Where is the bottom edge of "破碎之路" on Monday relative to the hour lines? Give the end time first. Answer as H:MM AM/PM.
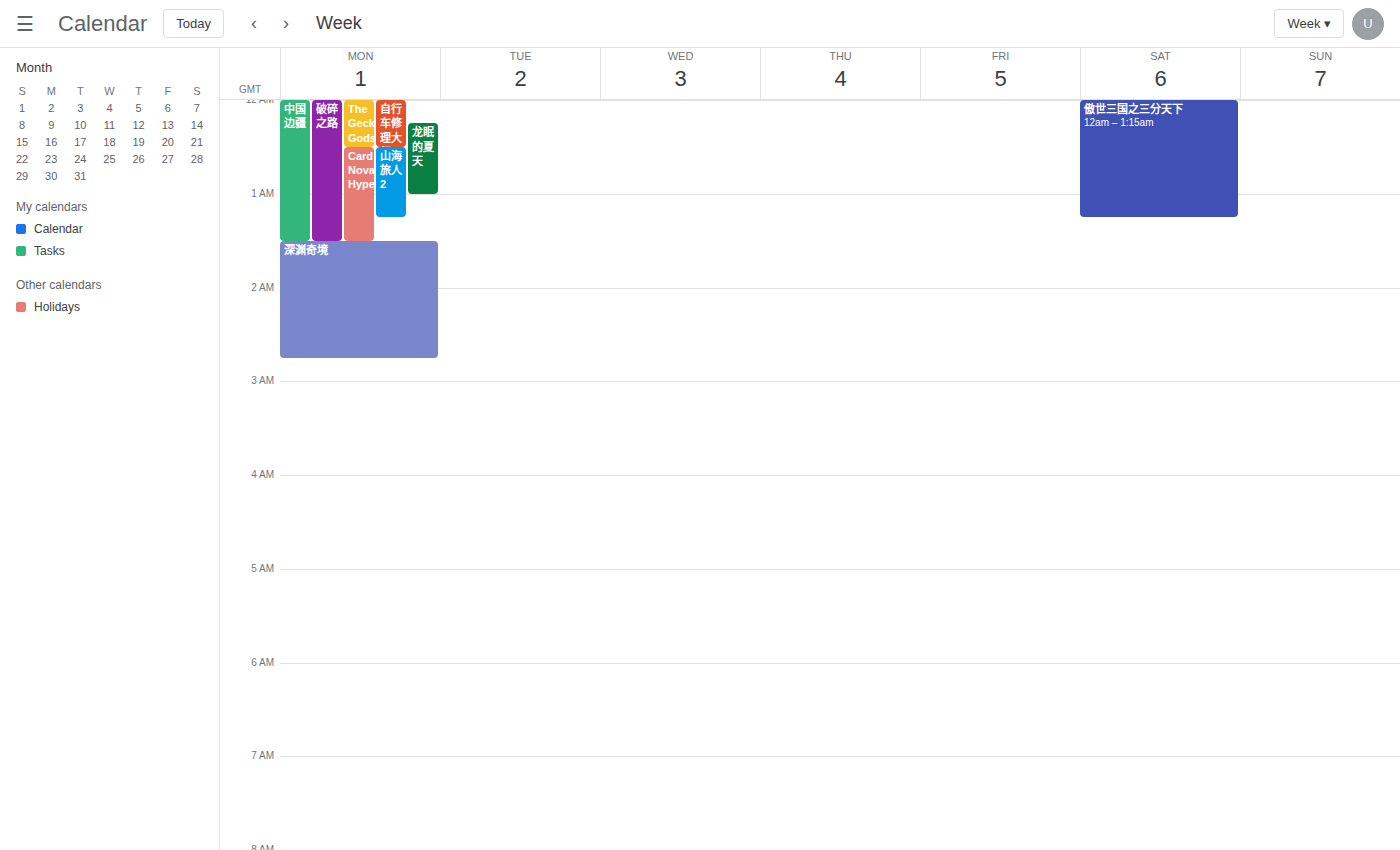
1:30 AM -- halfway between the 1 AM and 2 AM lines.